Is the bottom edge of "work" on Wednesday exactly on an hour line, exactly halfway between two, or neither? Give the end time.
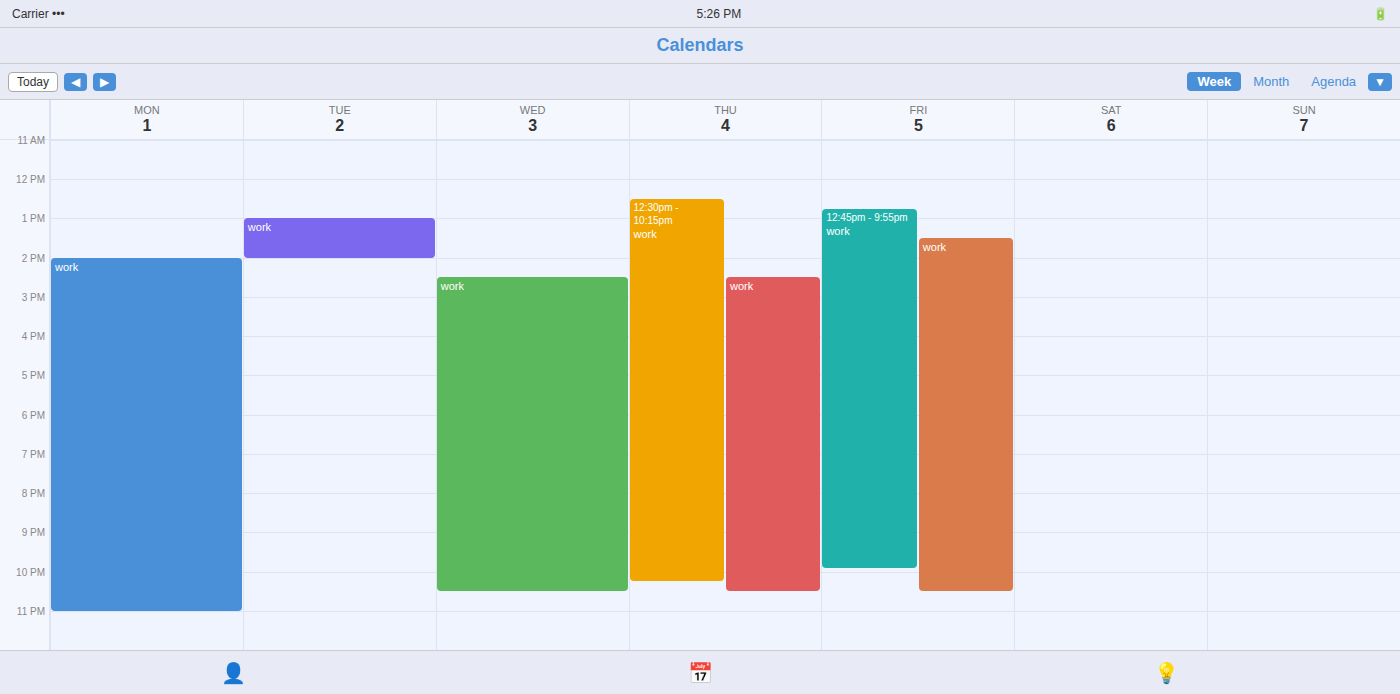
10:30 PM -- halfway between the 10 PM and 11 PM lines.